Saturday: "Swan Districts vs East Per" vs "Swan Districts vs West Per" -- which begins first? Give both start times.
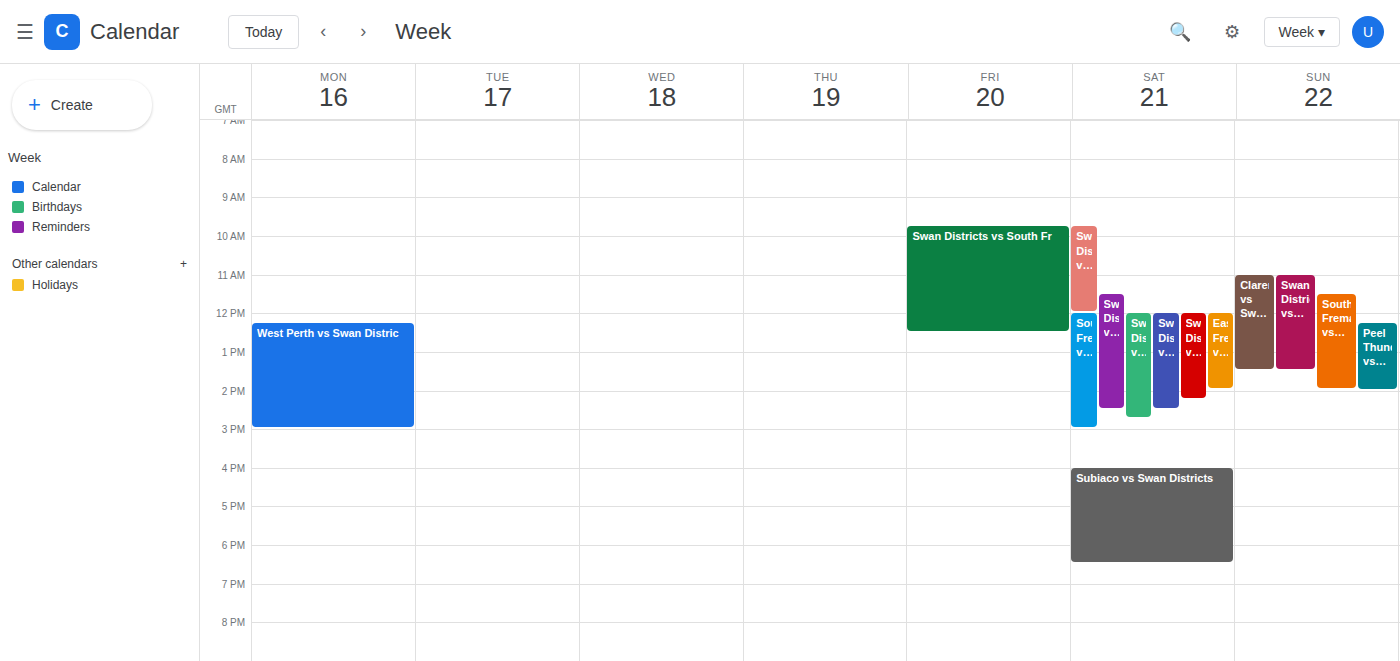
"Swan Districts vs East Per" 11:30 AM; "Swan Districts vs West Per" 12:00 PM.